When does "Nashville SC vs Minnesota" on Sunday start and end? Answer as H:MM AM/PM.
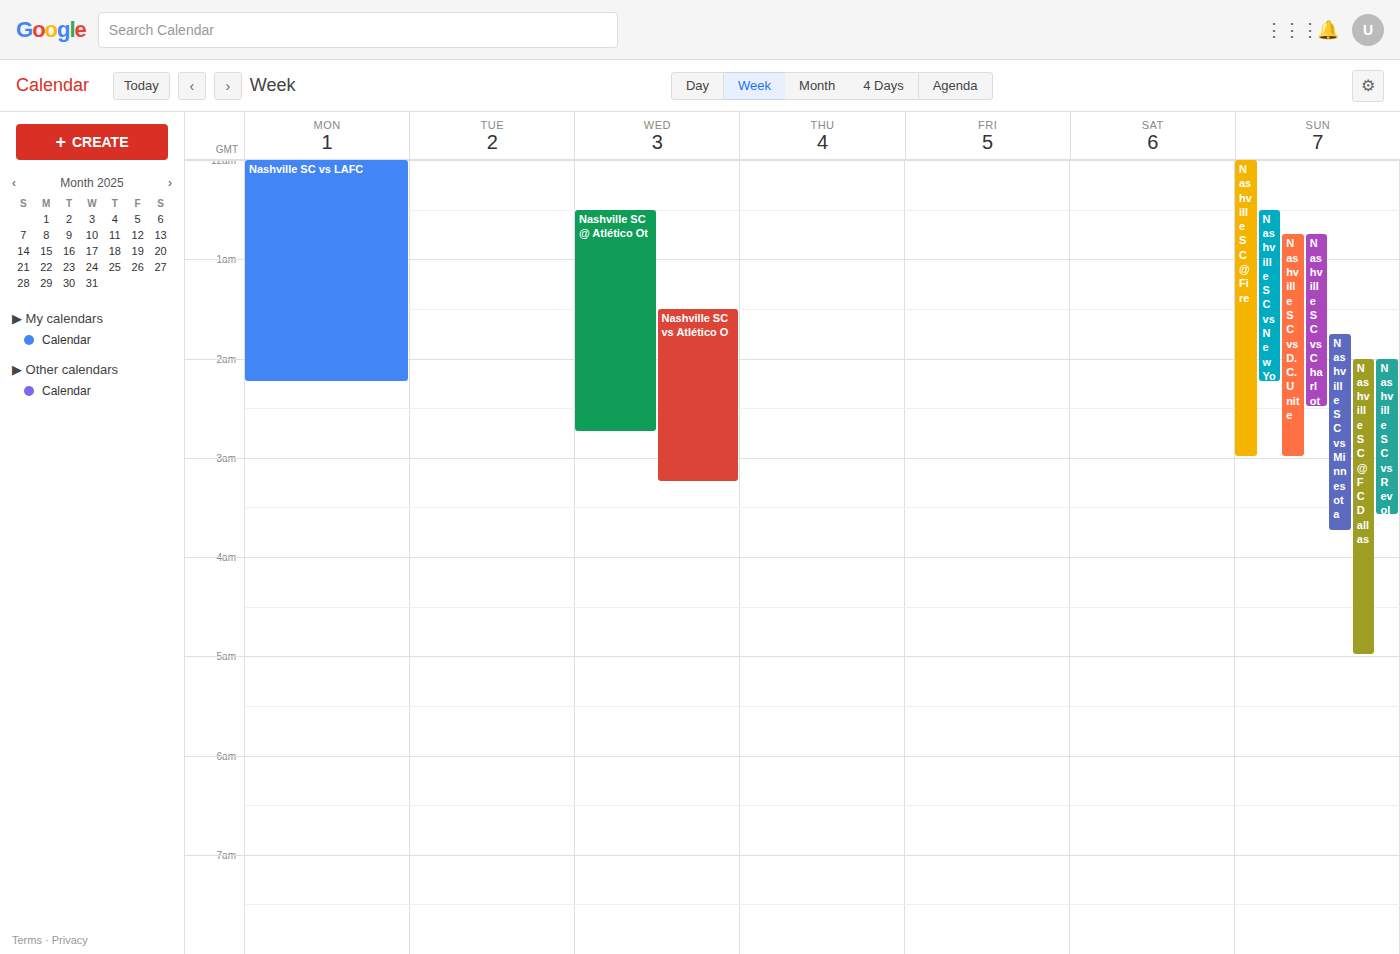
1:45 AM to 3:45 AM